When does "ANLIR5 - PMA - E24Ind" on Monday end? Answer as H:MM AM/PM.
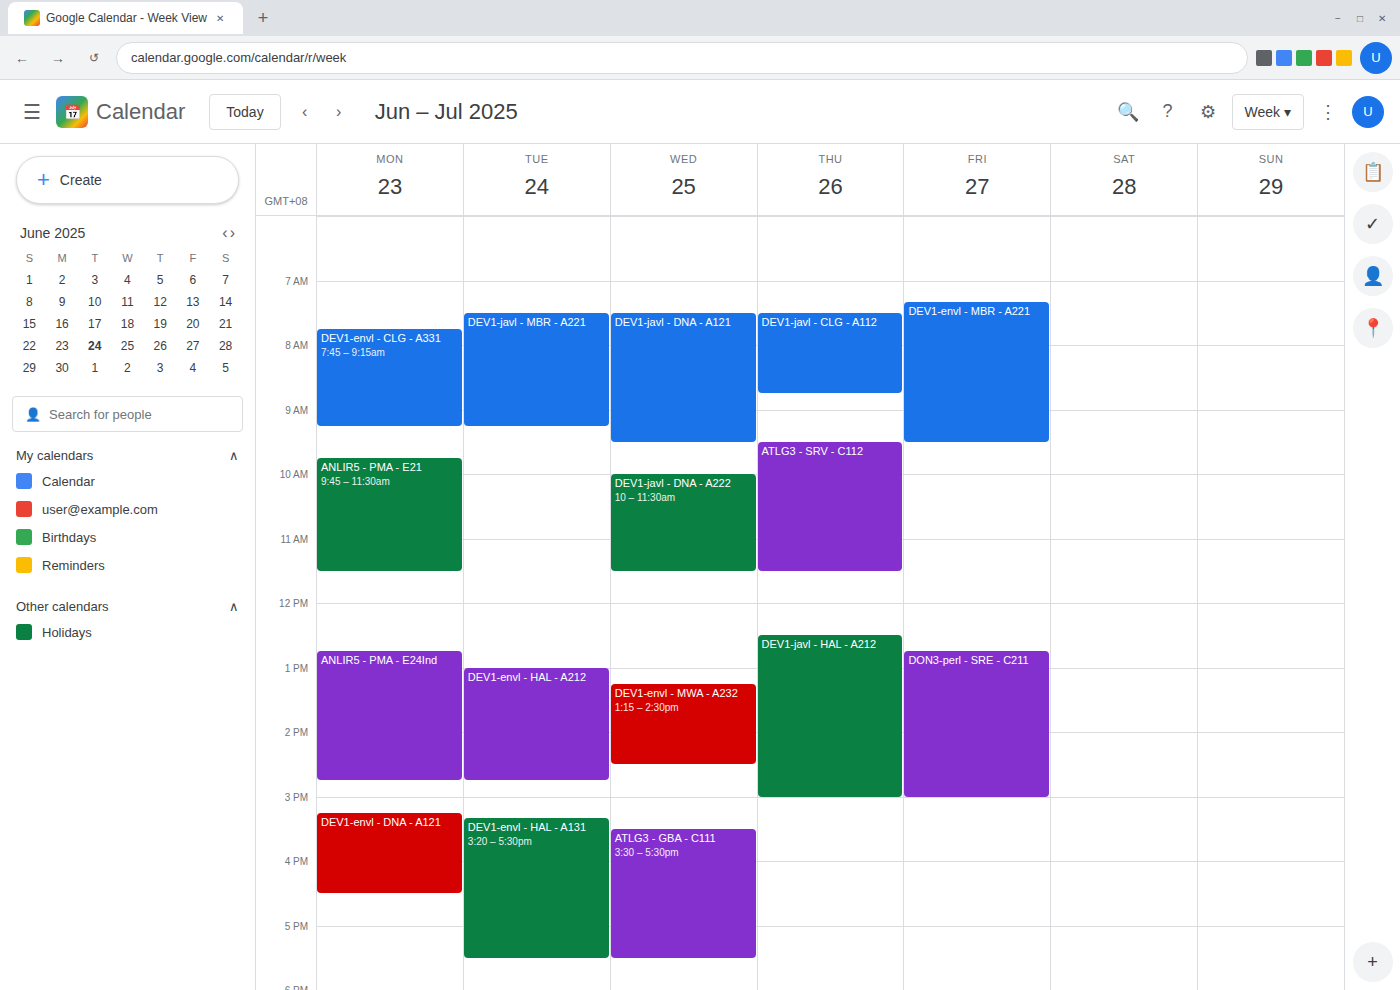
2:45 PM